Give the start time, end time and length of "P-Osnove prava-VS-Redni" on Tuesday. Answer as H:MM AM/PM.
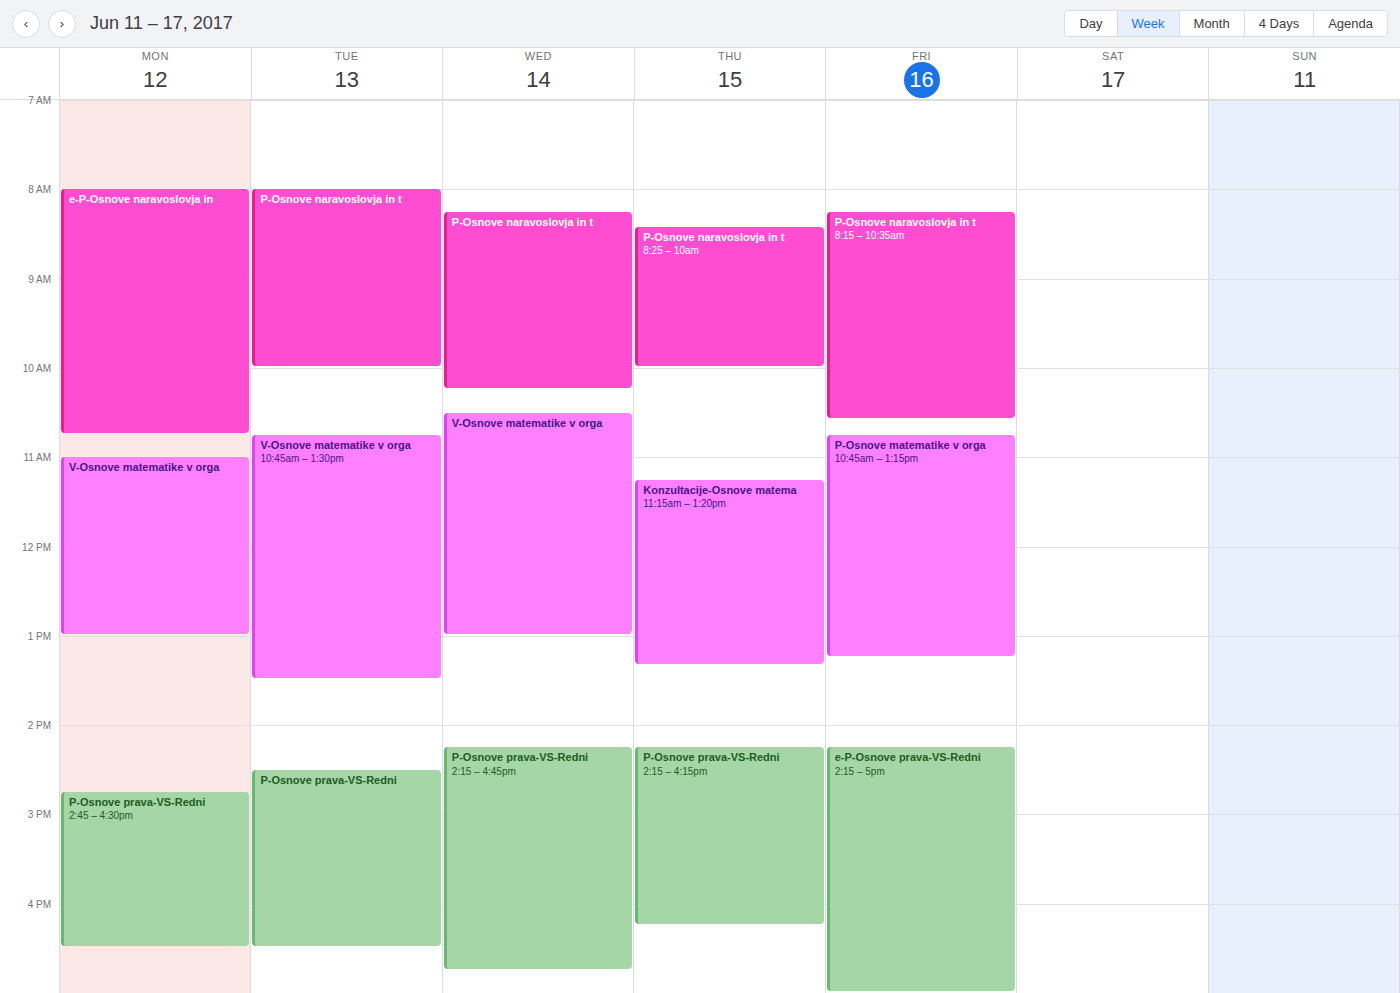
2:30 PM to 4:30 PM, 2 hours